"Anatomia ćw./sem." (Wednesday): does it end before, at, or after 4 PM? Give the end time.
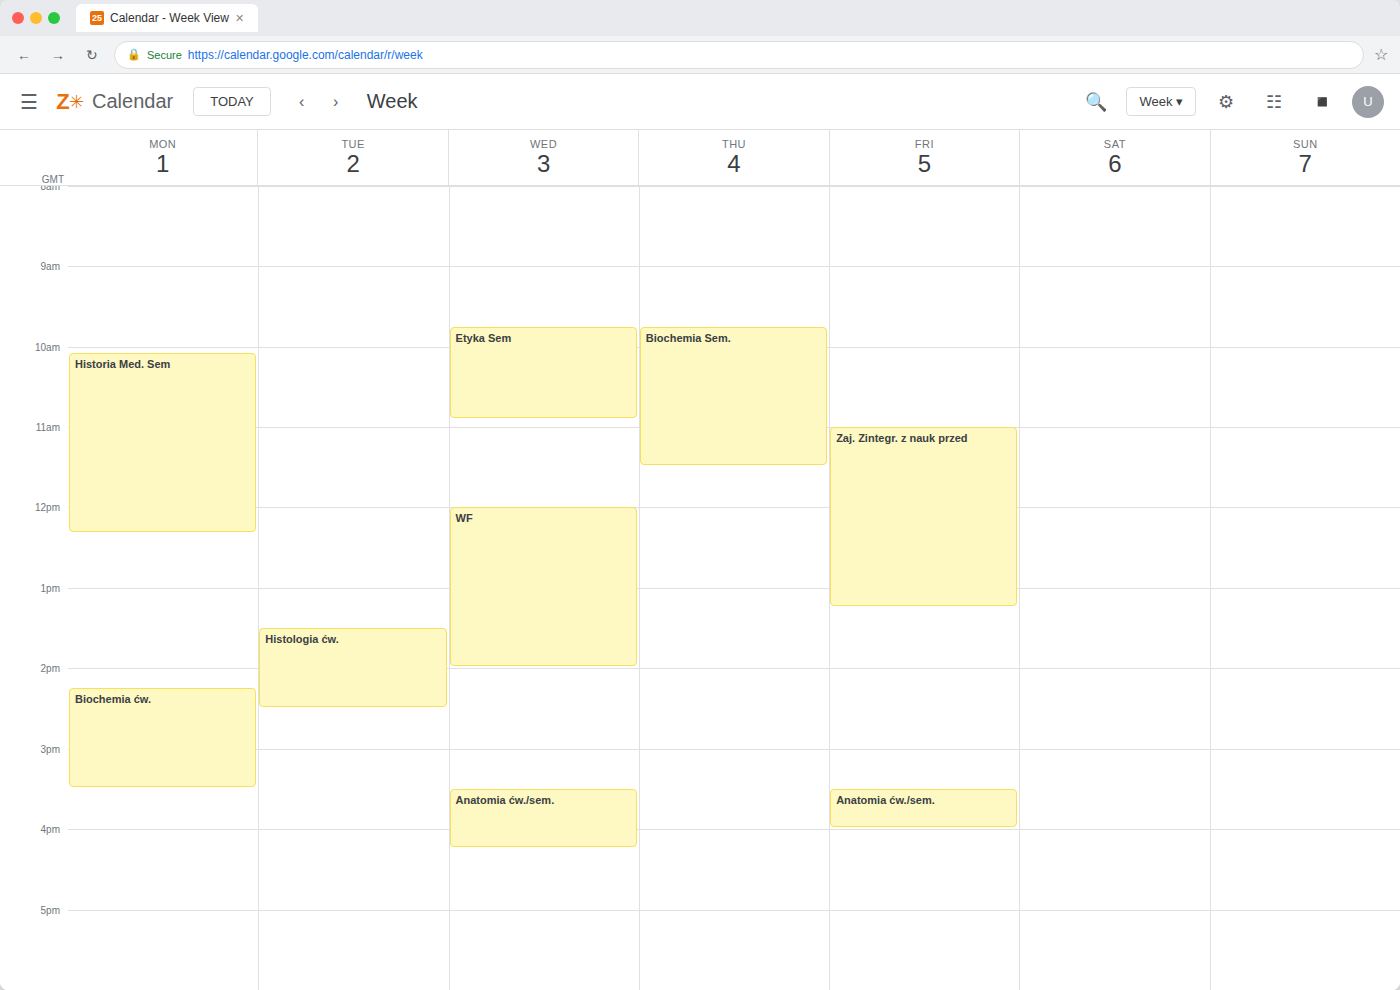
4:15 PM -- after 4 PM, 15 minutes below the 4 PM line.